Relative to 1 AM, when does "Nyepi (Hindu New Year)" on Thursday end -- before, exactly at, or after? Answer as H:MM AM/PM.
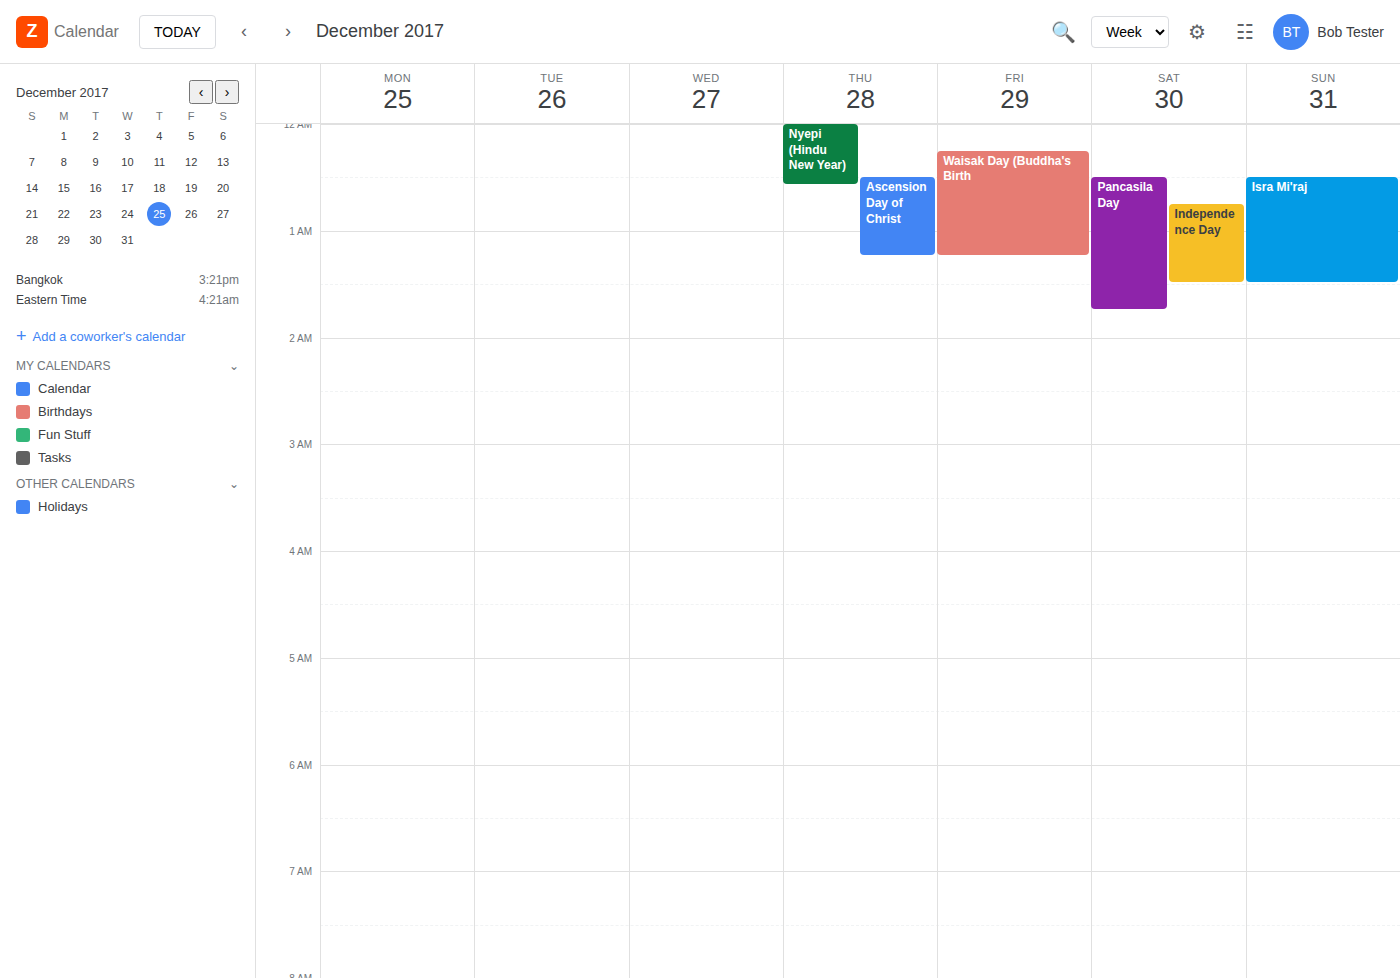
12:35 AM -- before 1 AM, 25 minutes above the 1 AM line.